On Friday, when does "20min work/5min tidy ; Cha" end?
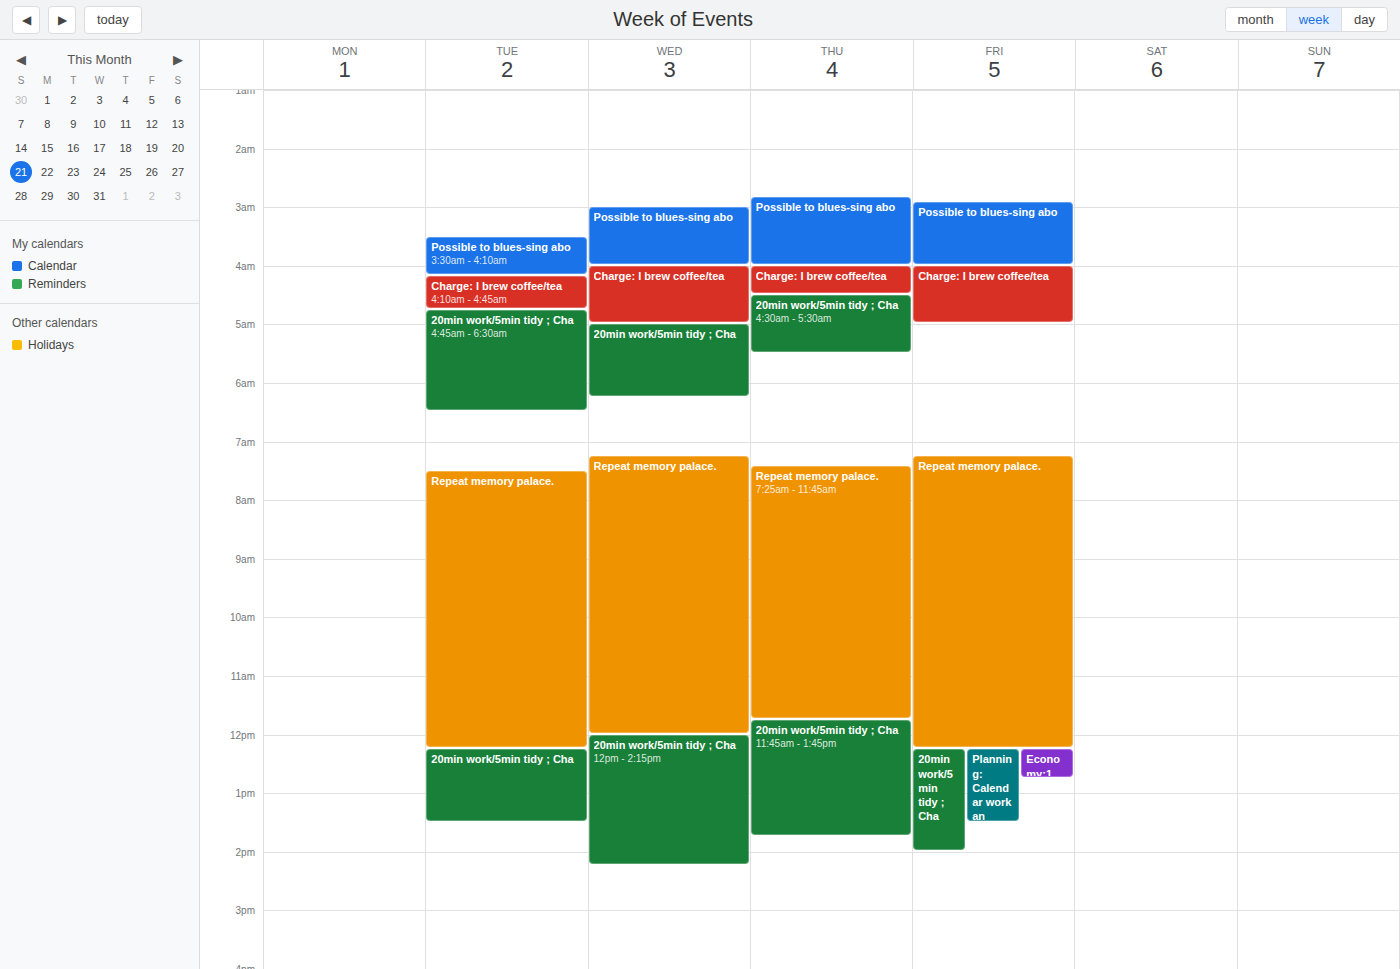
2:00 PM